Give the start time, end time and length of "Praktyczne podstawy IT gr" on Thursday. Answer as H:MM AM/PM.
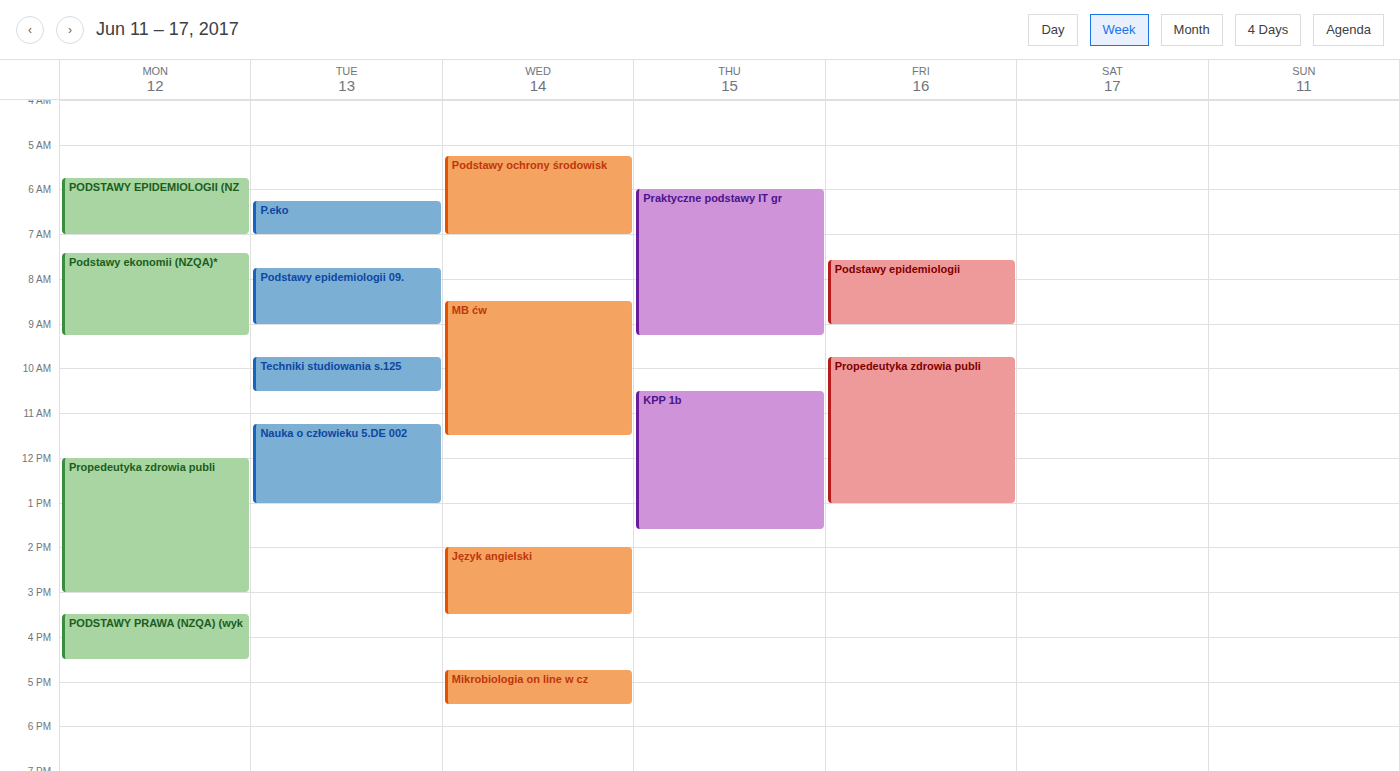
6:00 AM to 9:15 AM, 3 hours 15 minutes